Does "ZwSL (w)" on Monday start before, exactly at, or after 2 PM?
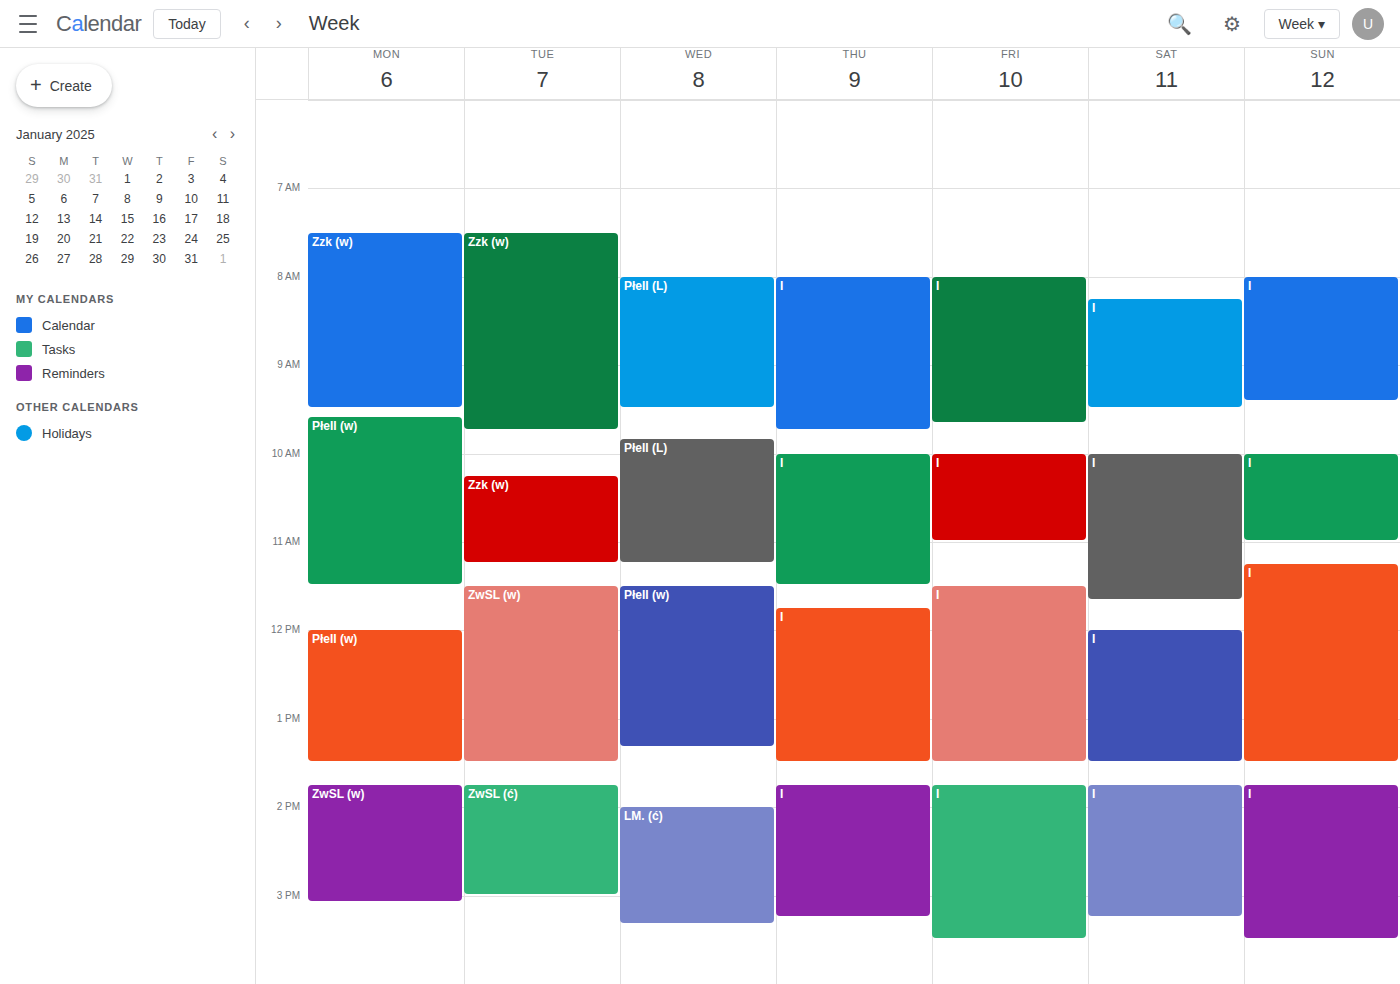
1:45 PM -- before 2 PM, 15 minutes above the 2 PM line.